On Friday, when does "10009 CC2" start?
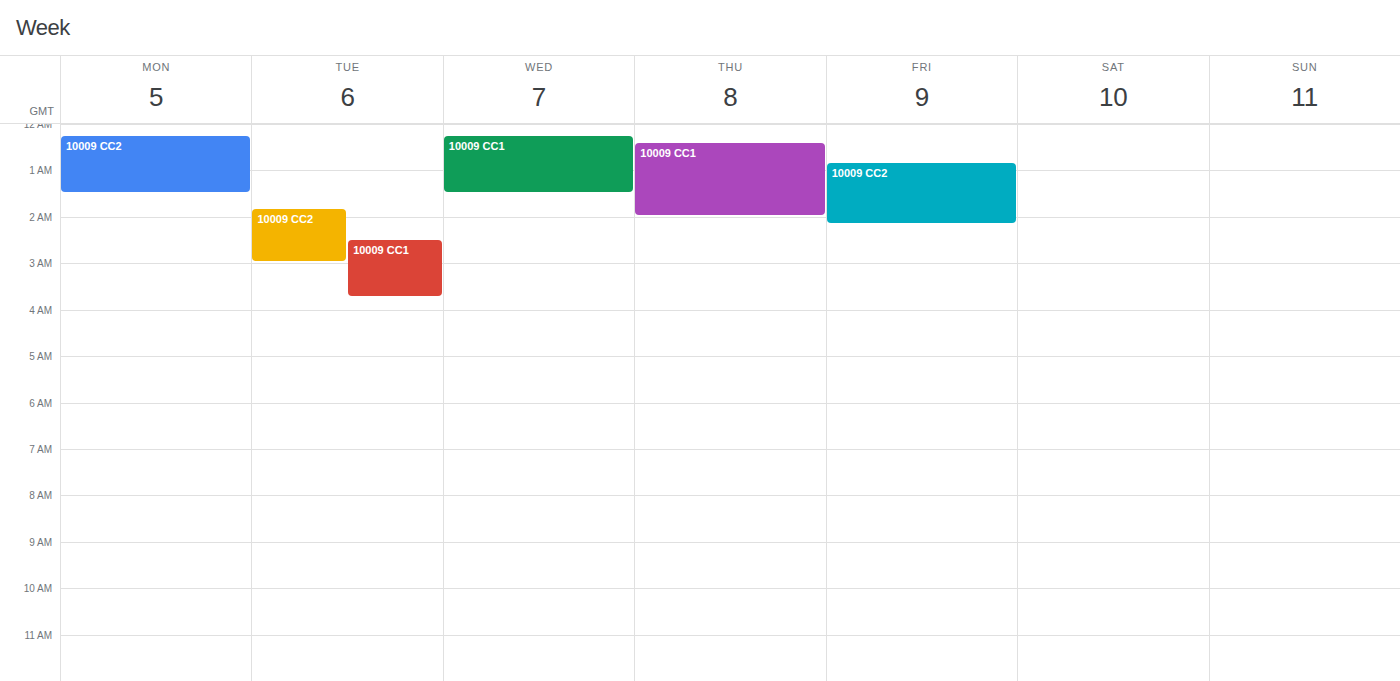
12:50 AM